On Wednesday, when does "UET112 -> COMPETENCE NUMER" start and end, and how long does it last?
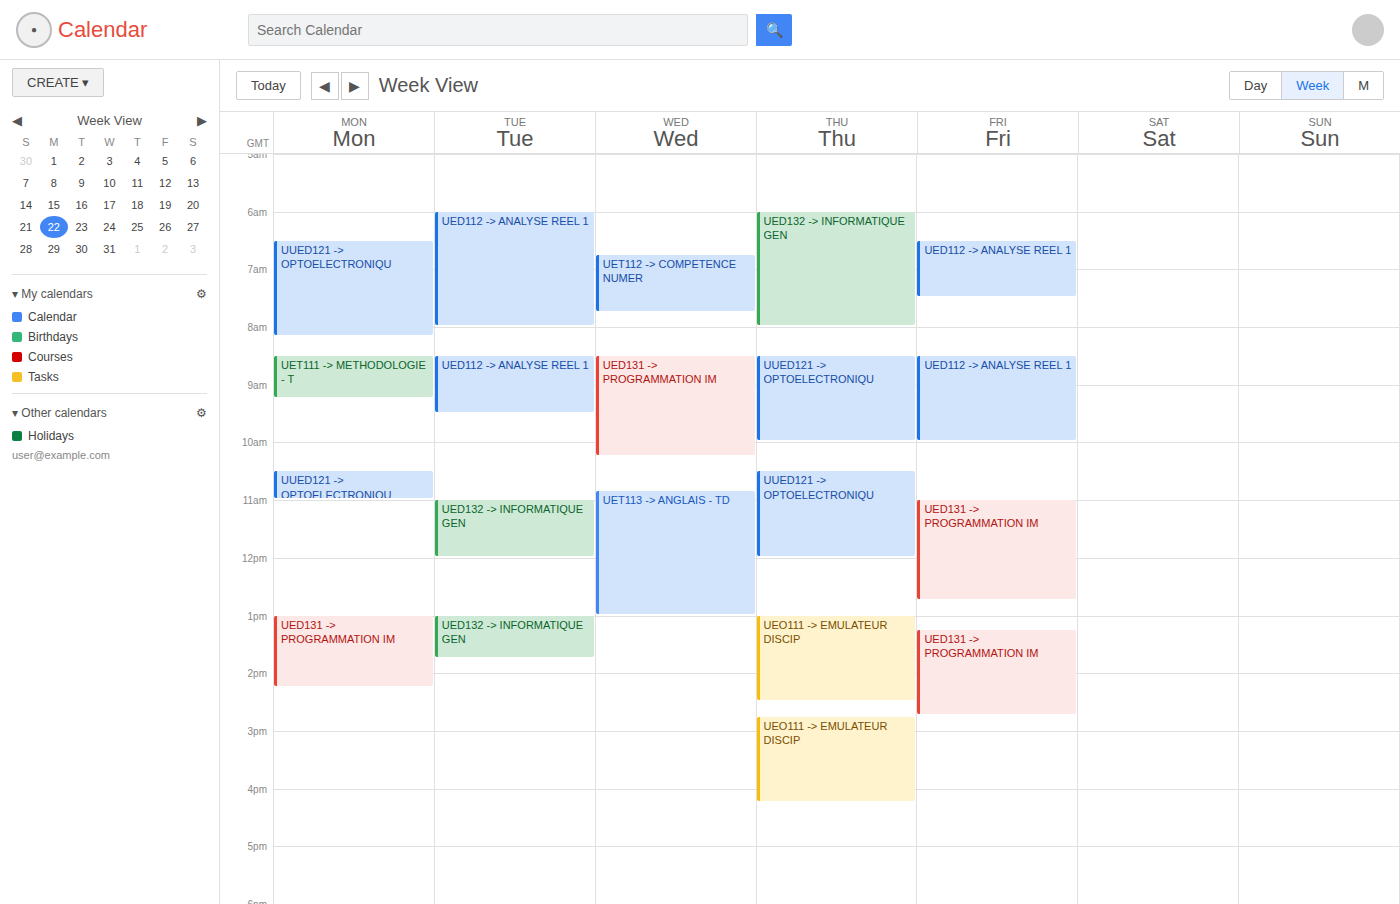
6:45 AM to 7:45 AM, 1 hour